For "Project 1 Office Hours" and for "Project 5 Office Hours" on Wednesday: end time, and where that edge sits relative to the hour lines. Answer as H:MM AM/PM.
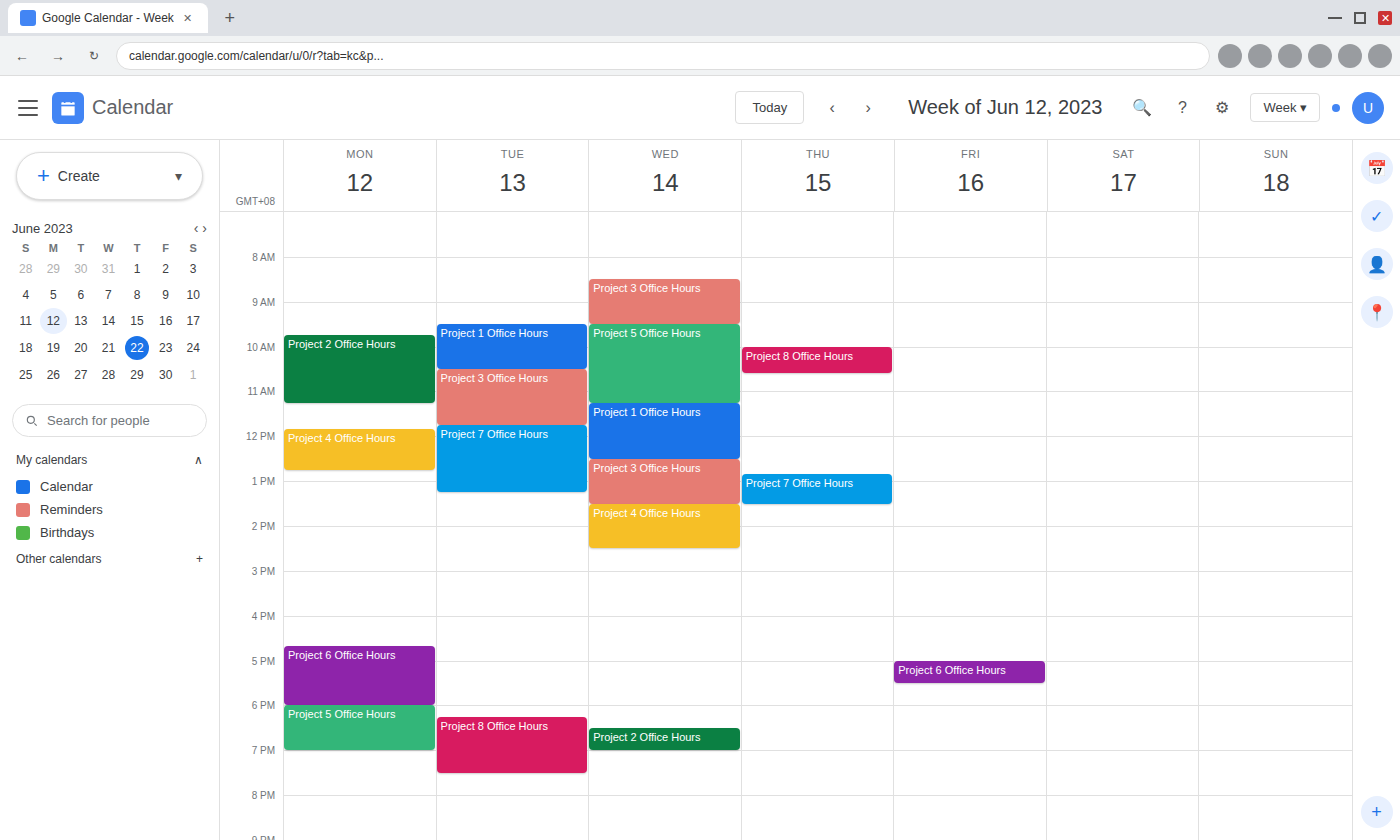
"Project 1 Office Hours": 12:30 PM, halfway between the 12 PM and 1 PM lines. "Project 5 Office Hours": 11:15 AM, neither: a quarter of the way from the 11 AM line to the 12 PM line.